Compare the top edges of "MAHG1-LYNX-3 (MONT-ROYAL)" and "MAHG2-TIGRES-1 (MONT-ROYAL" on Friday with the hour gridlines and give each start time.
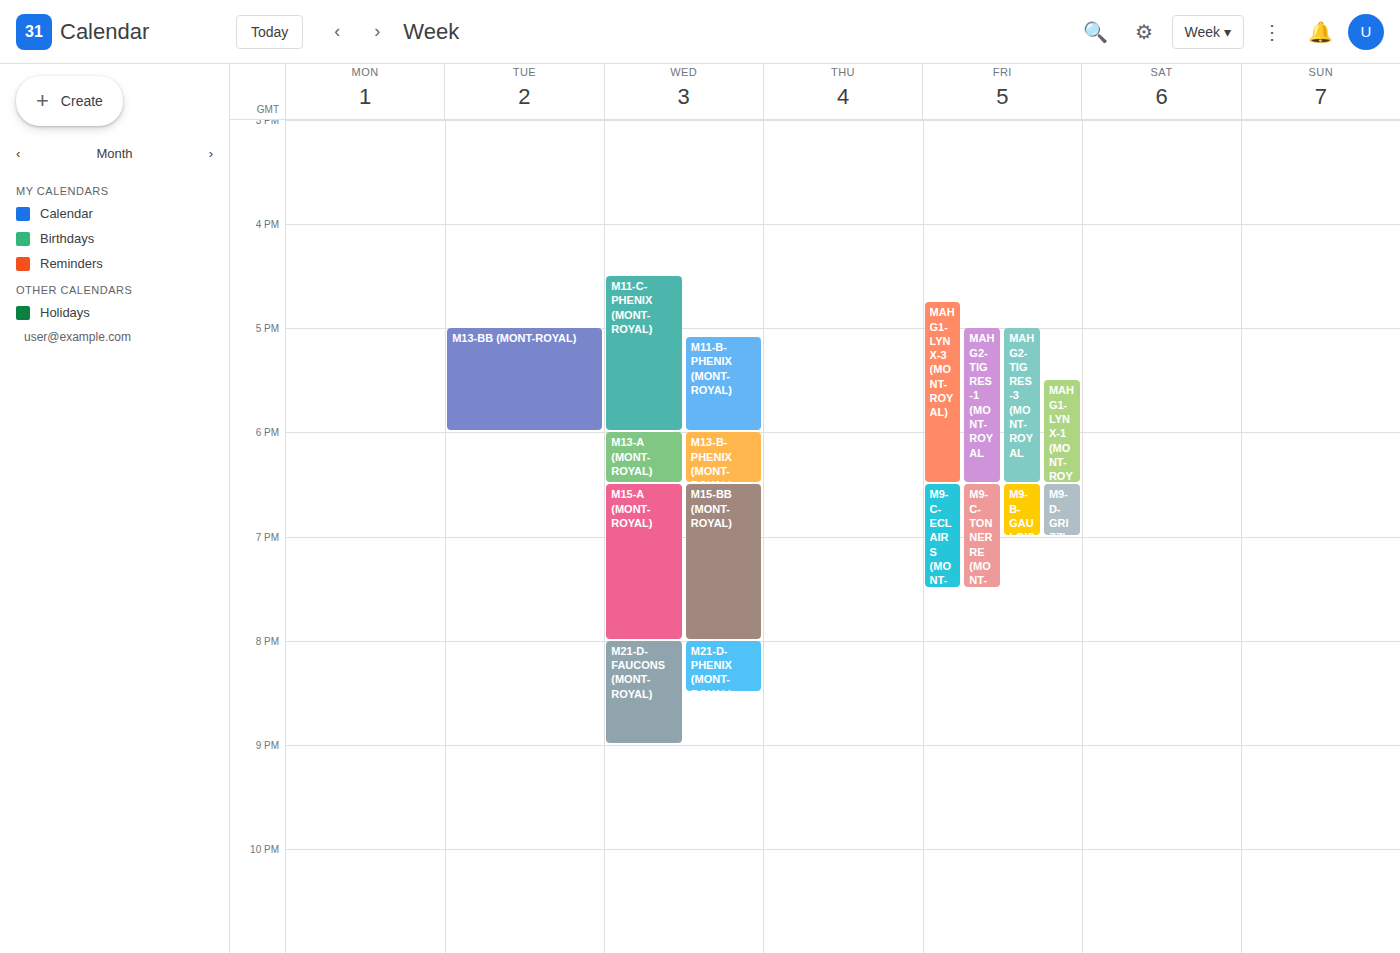
"MAHG1-LYNX-3 (MONT-ROYAL)": 4:45 PM, neither: three quarters of the way from the 4 PM line to the 5 PM line. "MAHG2-TIGRES-1 (MONT-ROYAL": 5:00 PM, exactly on the 5 PM line.